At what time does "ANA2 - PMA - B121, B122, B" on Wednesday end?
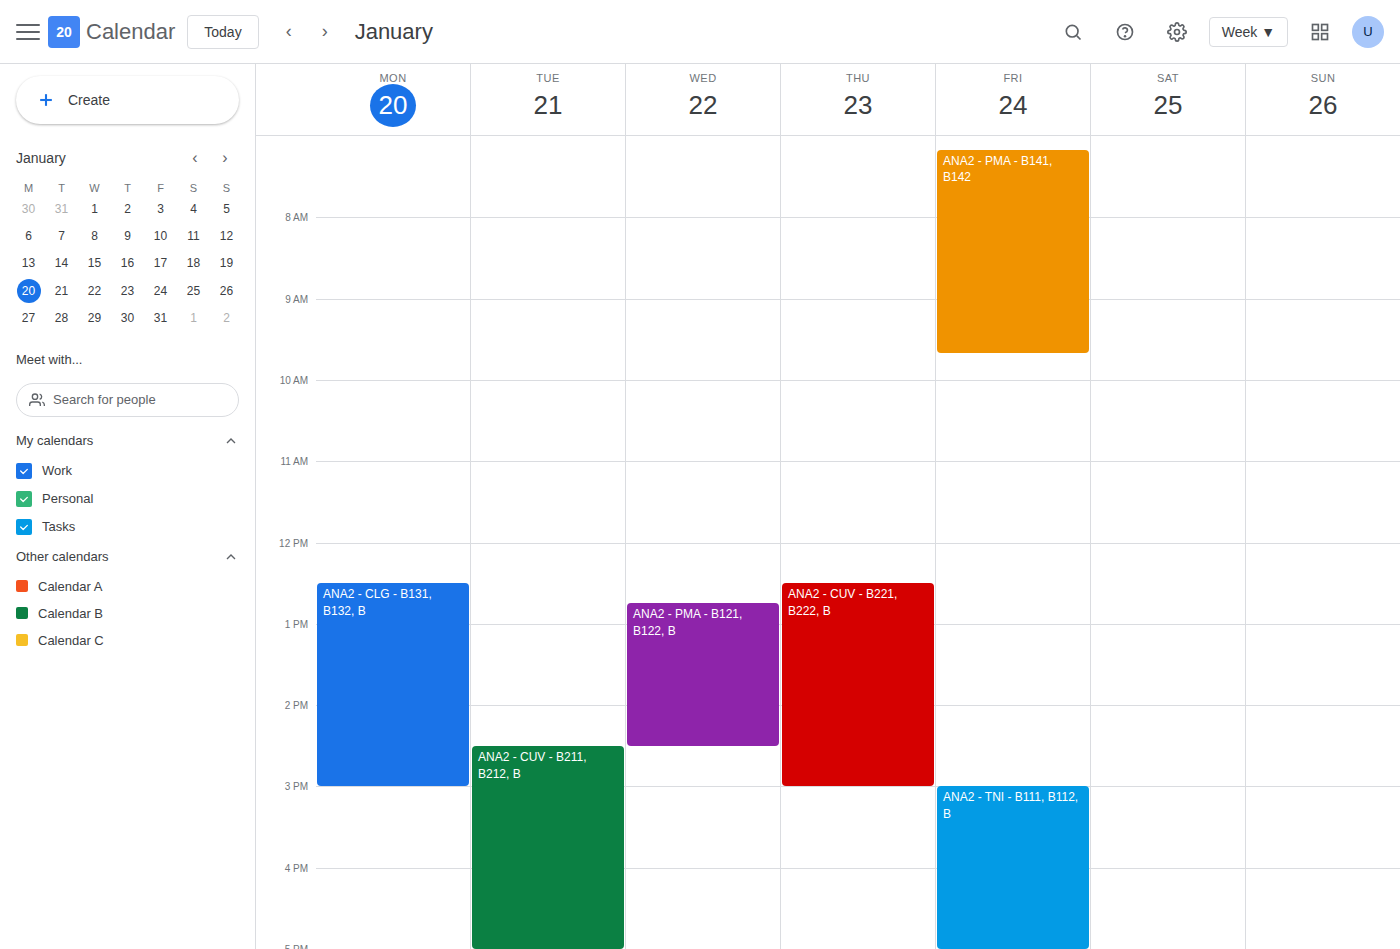
2:30 PM